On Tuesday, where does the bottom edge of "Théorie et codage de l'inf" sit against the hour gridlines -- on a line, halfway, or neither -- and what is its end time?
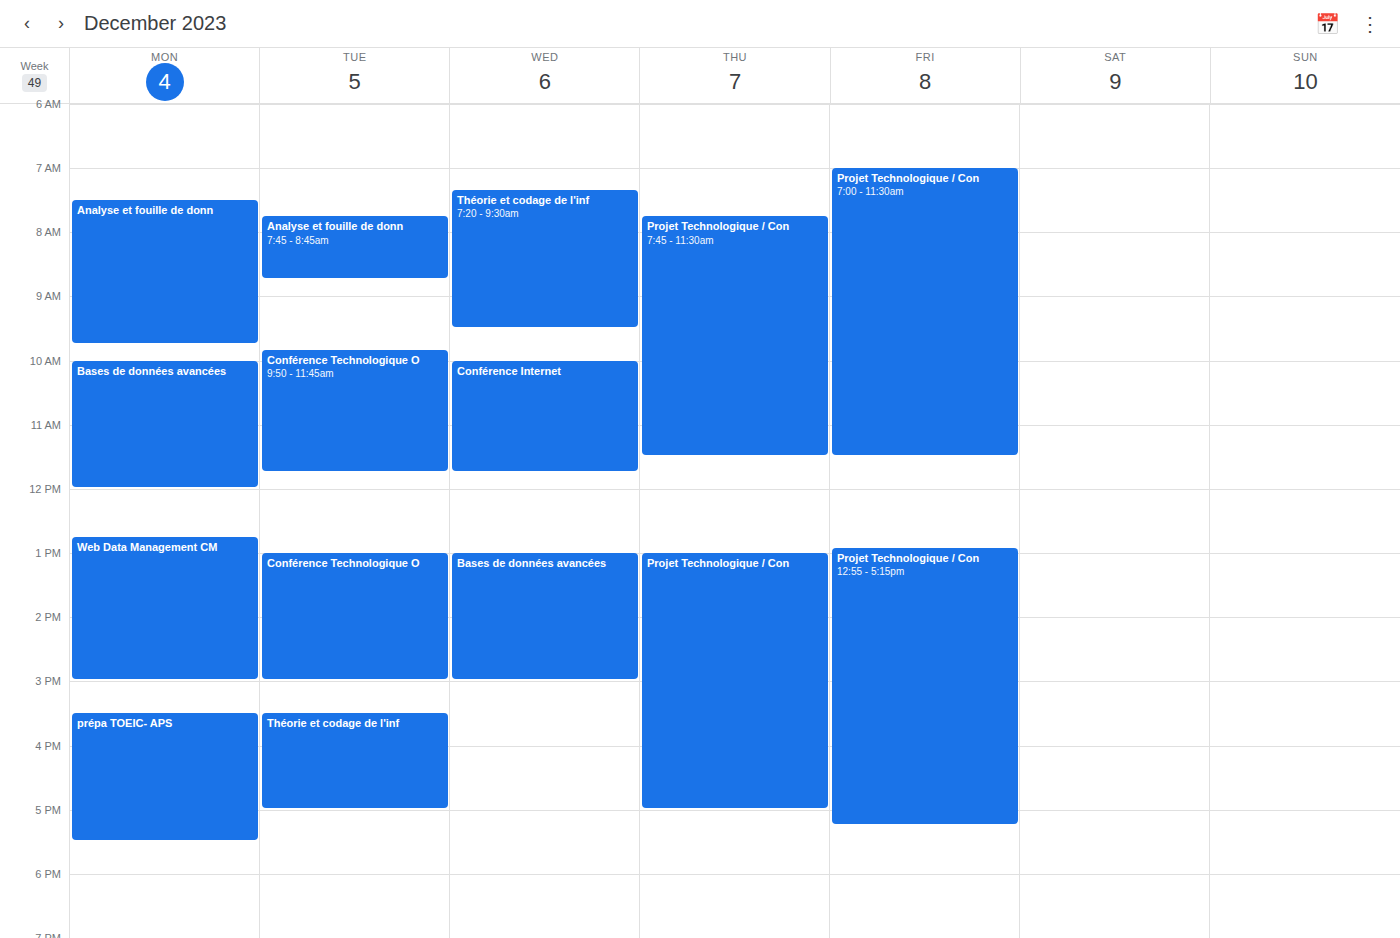
5:00 PM -- exactly on the 5 PM line.